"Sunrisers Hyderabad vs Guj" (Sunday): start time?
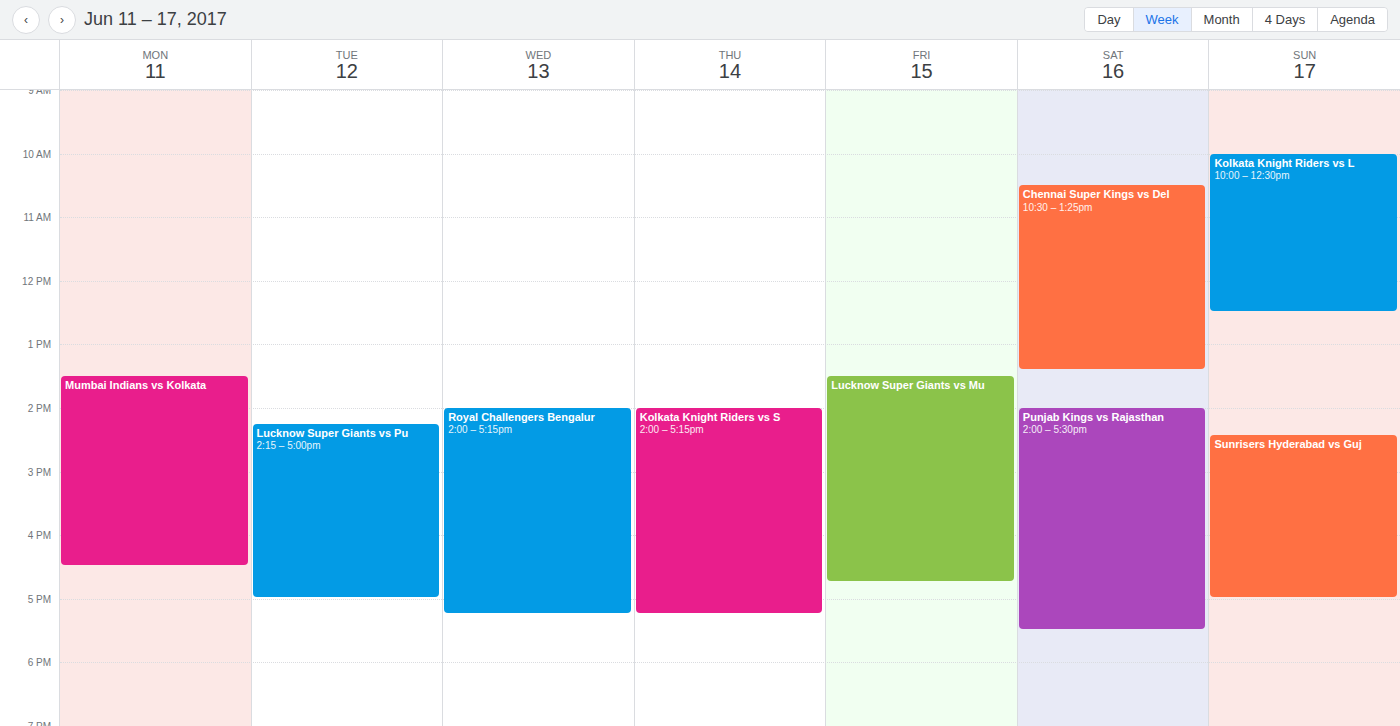
2:25 PM